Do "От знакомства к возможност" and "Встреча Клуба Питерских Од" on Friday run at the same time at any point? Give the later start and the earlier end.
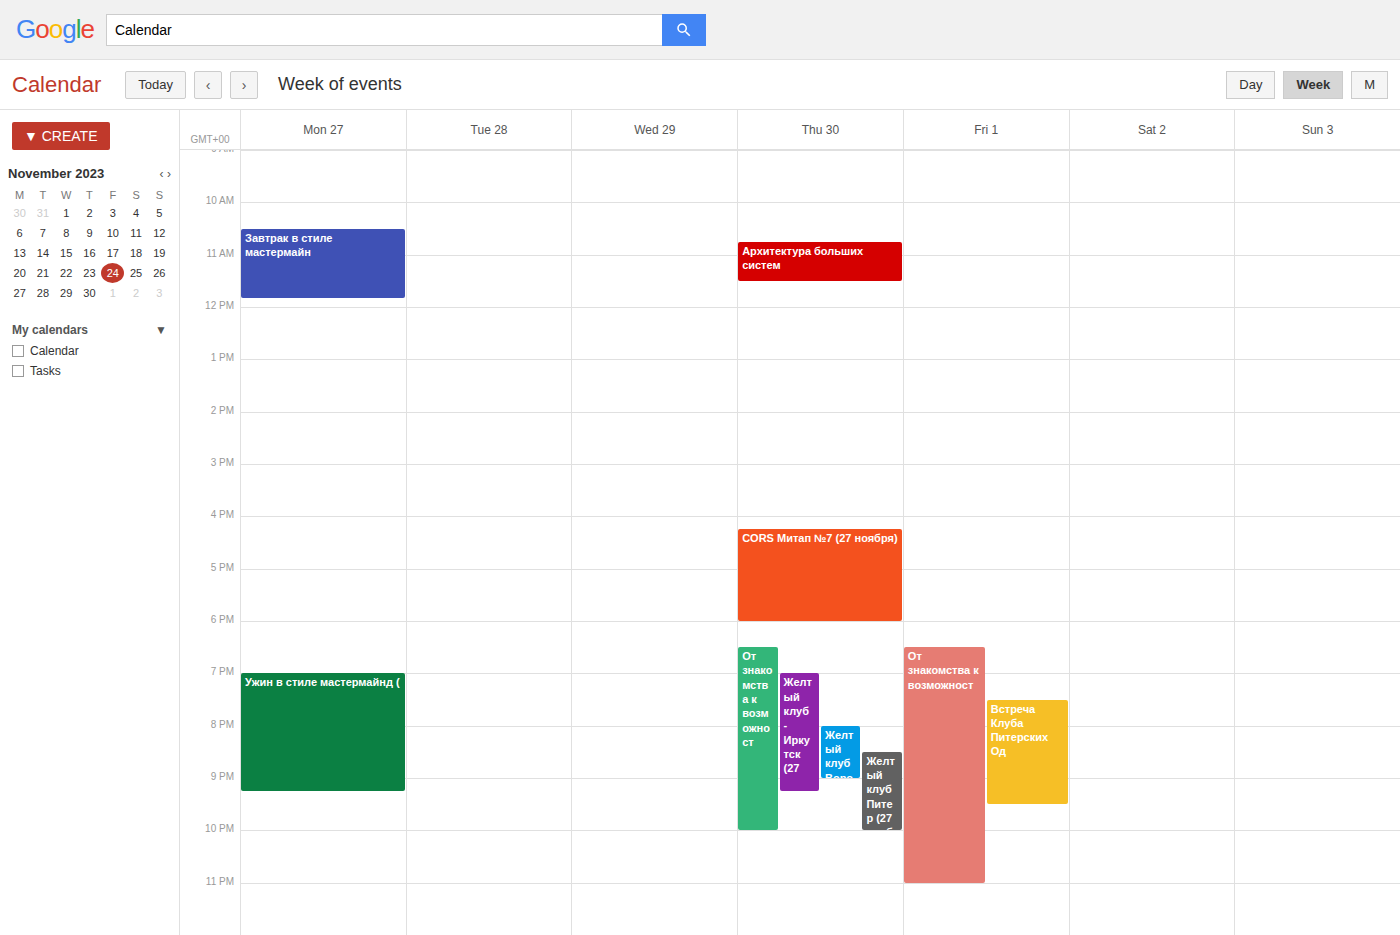
"Встреча Клуба Питерских Од" runs 7:30 PM to 9:30 PM, inside "От знакомства к возможност" -- they overlap.